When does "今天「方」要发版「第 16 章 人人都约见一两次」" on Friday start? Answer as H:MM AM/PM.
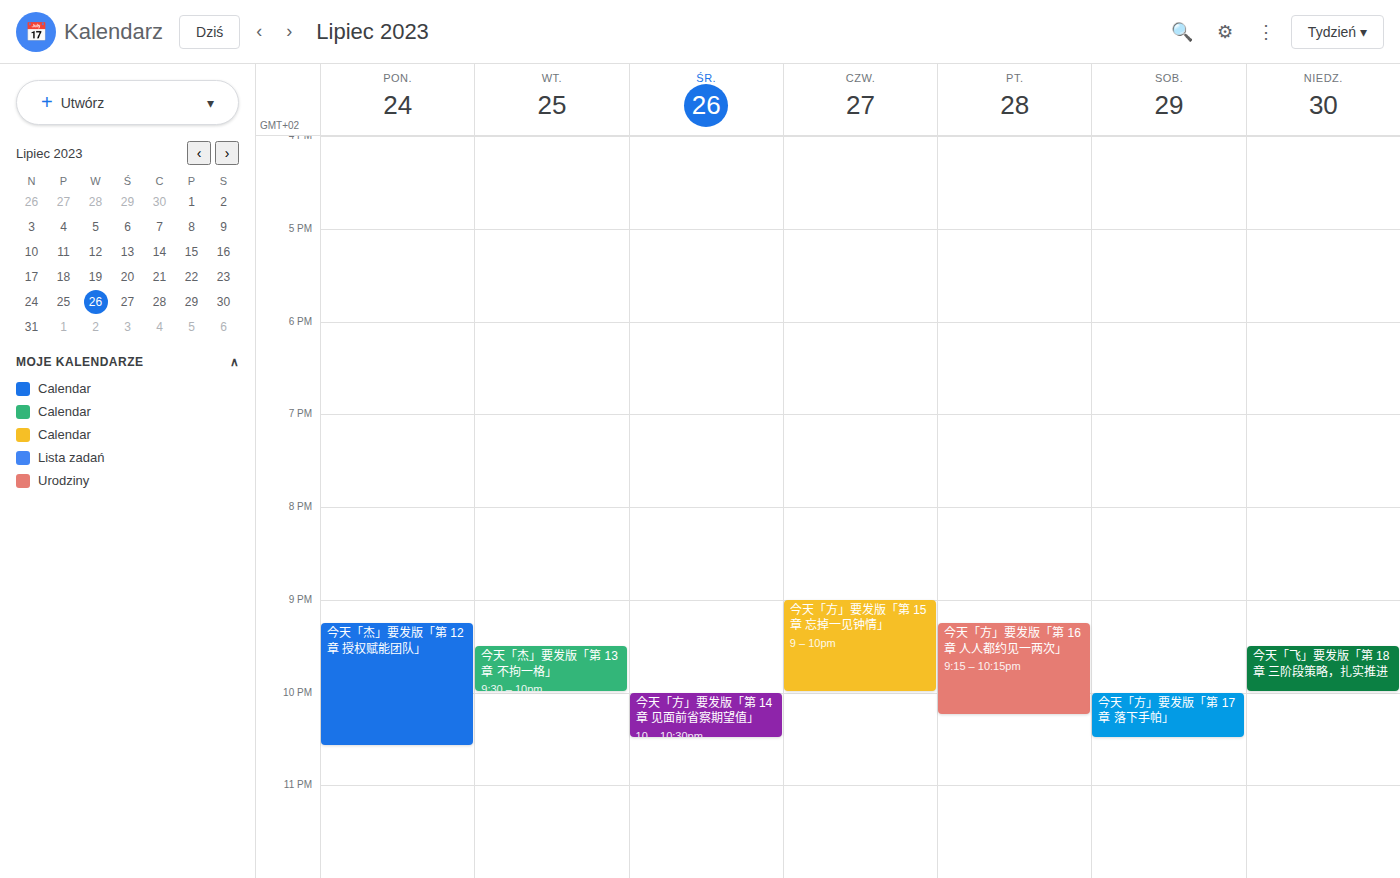
9:15 PM